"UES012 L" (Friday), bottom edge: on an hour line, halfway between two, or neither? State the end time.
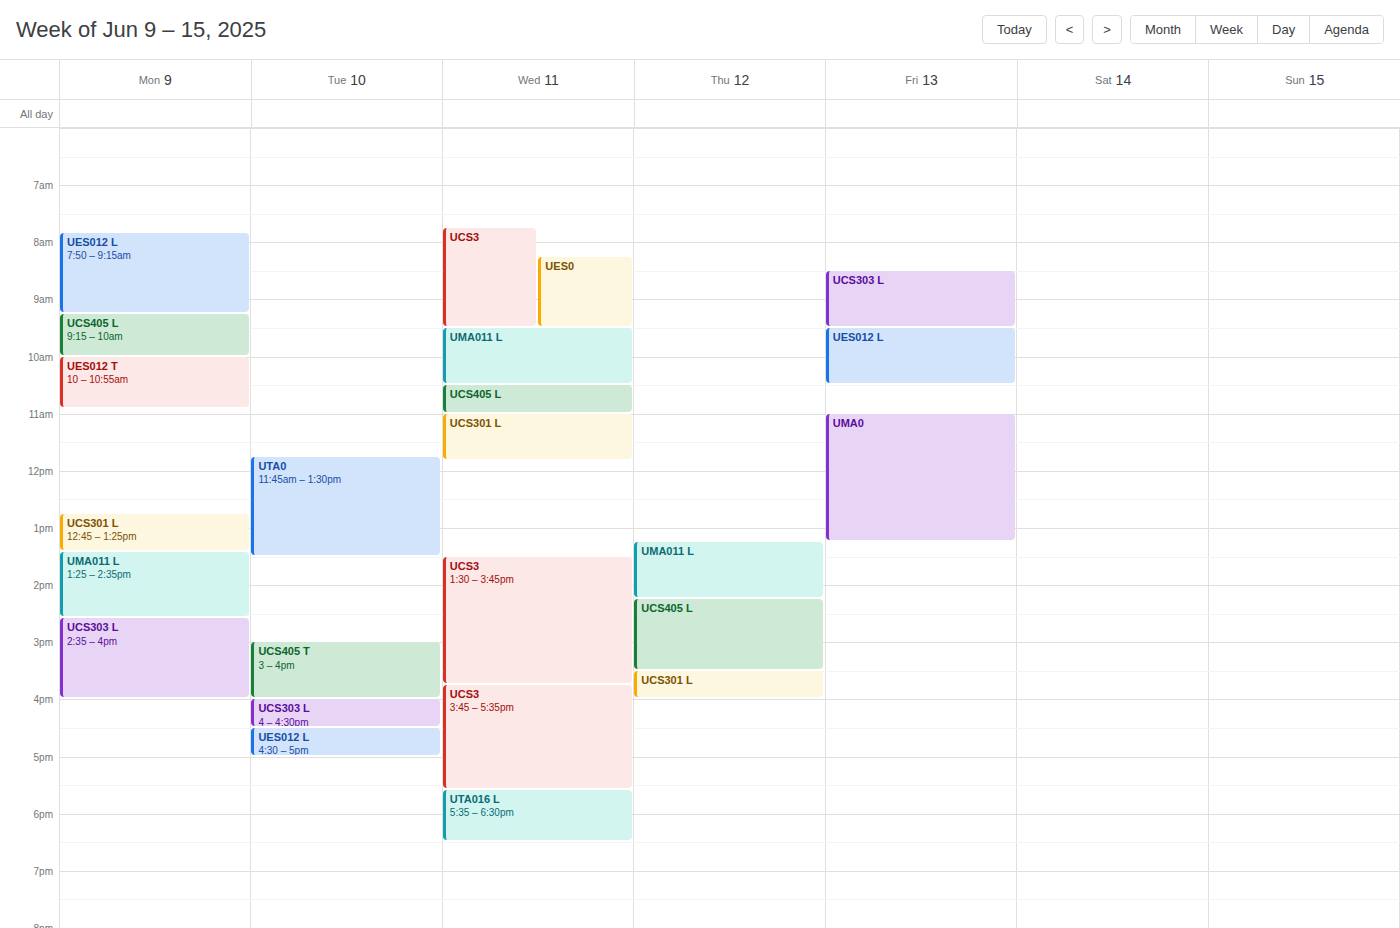
10:30 AM -- halfway between the 10 AM and 11 AM lines.